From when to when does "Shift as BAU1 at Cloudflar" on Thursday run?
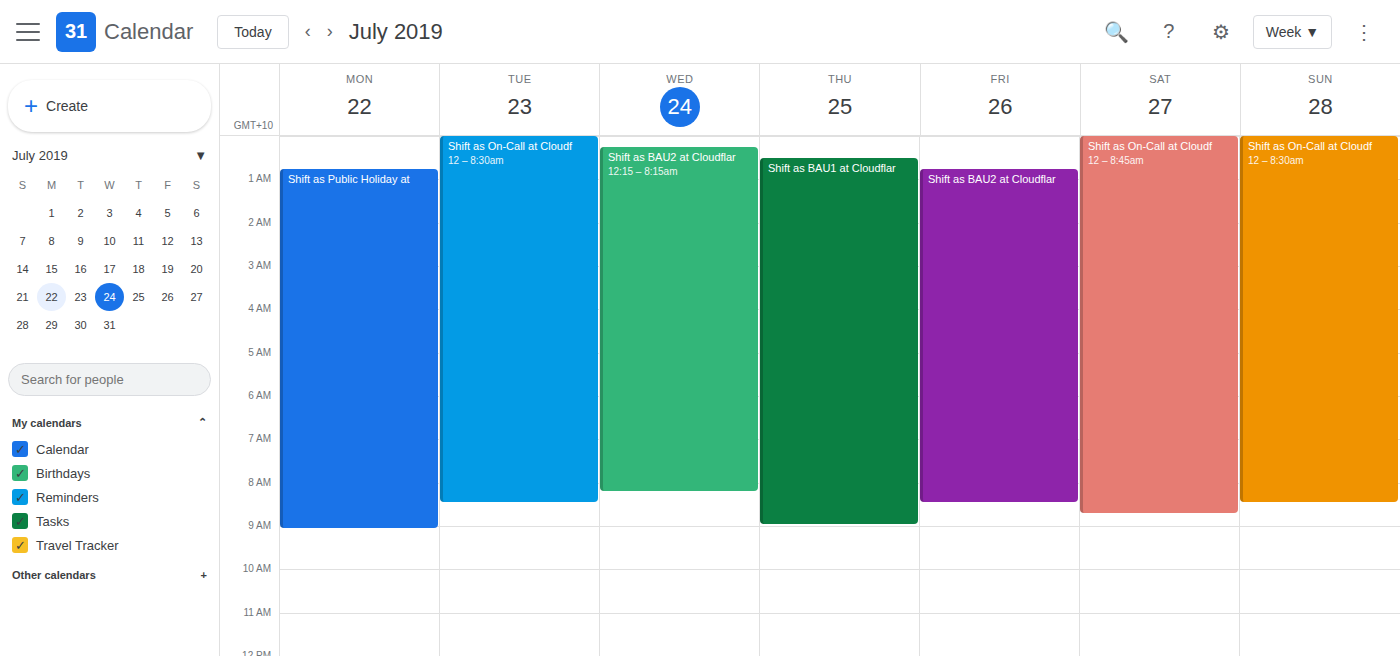
00:30 to 09:00